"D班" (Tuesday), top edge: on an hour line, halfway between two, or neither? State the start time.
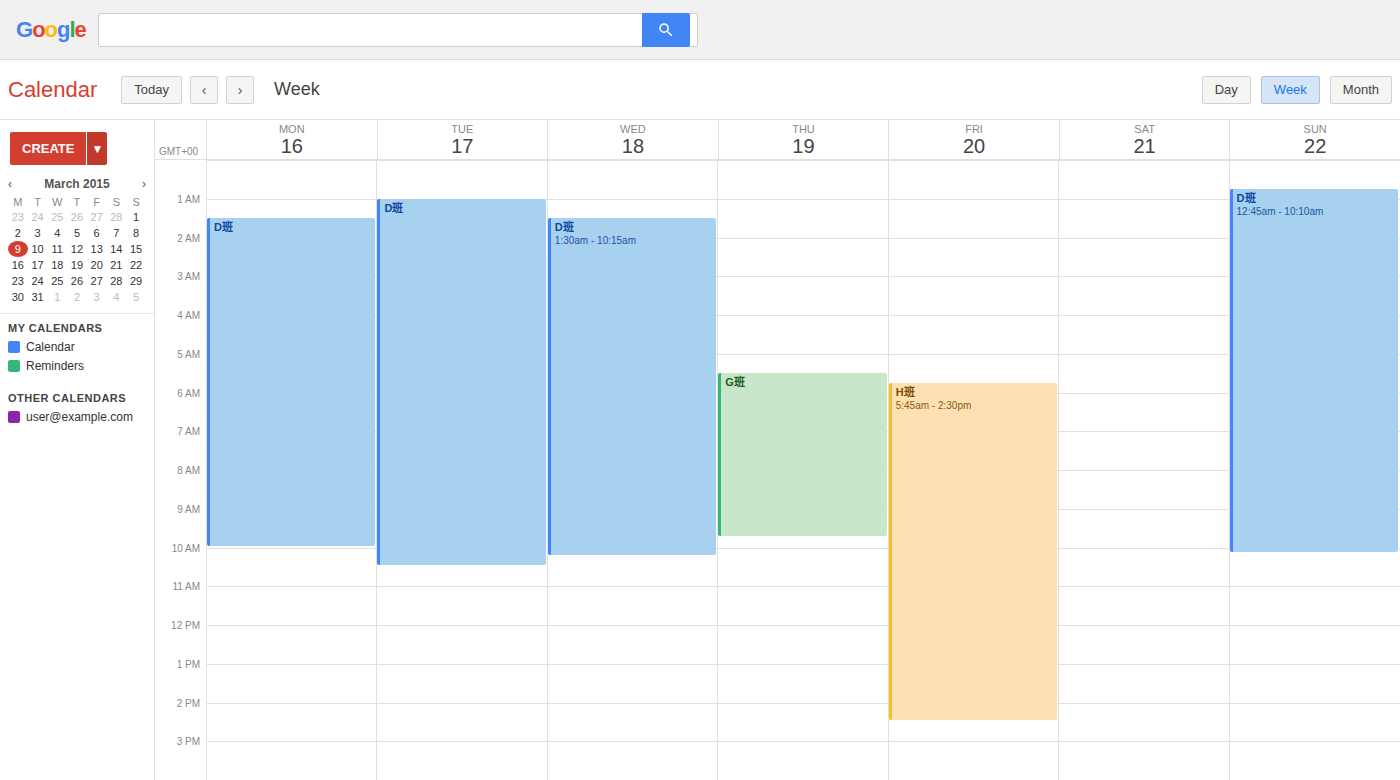
1:00 AM -- exactly on the 1 AM line.